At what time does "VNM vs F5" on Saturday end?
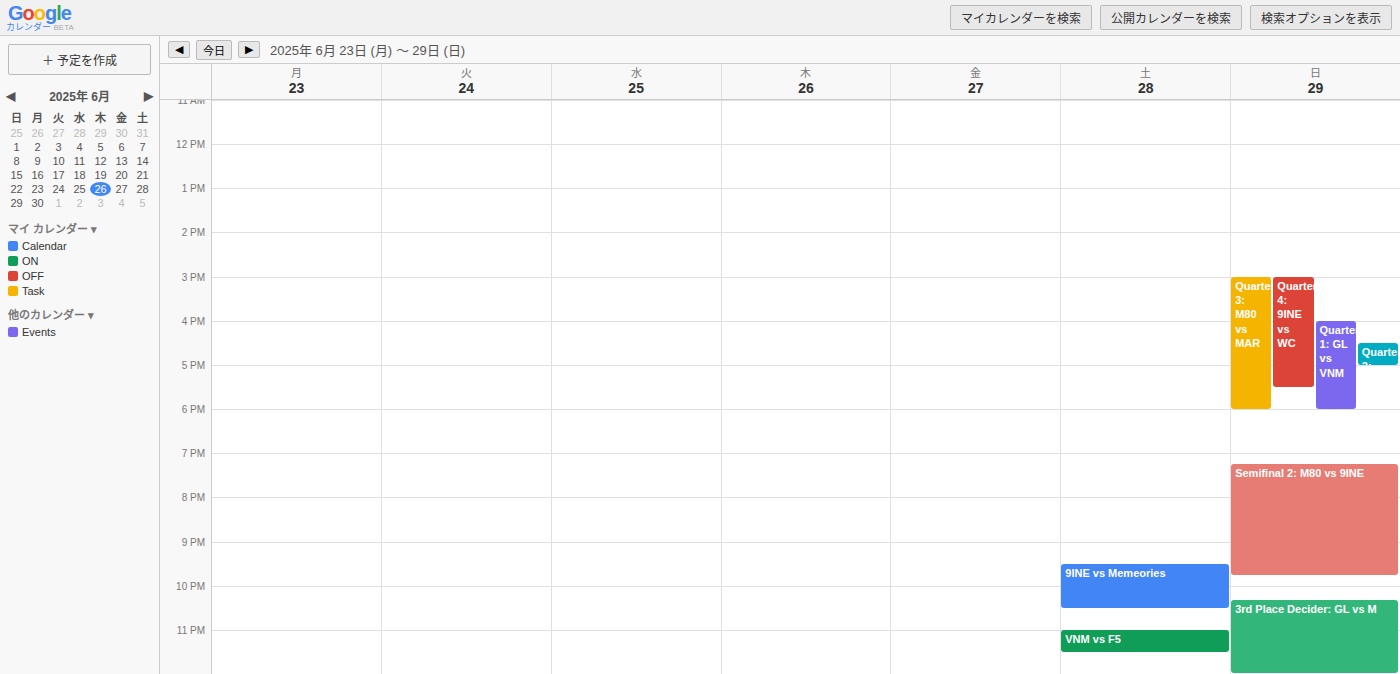
11:30 PM